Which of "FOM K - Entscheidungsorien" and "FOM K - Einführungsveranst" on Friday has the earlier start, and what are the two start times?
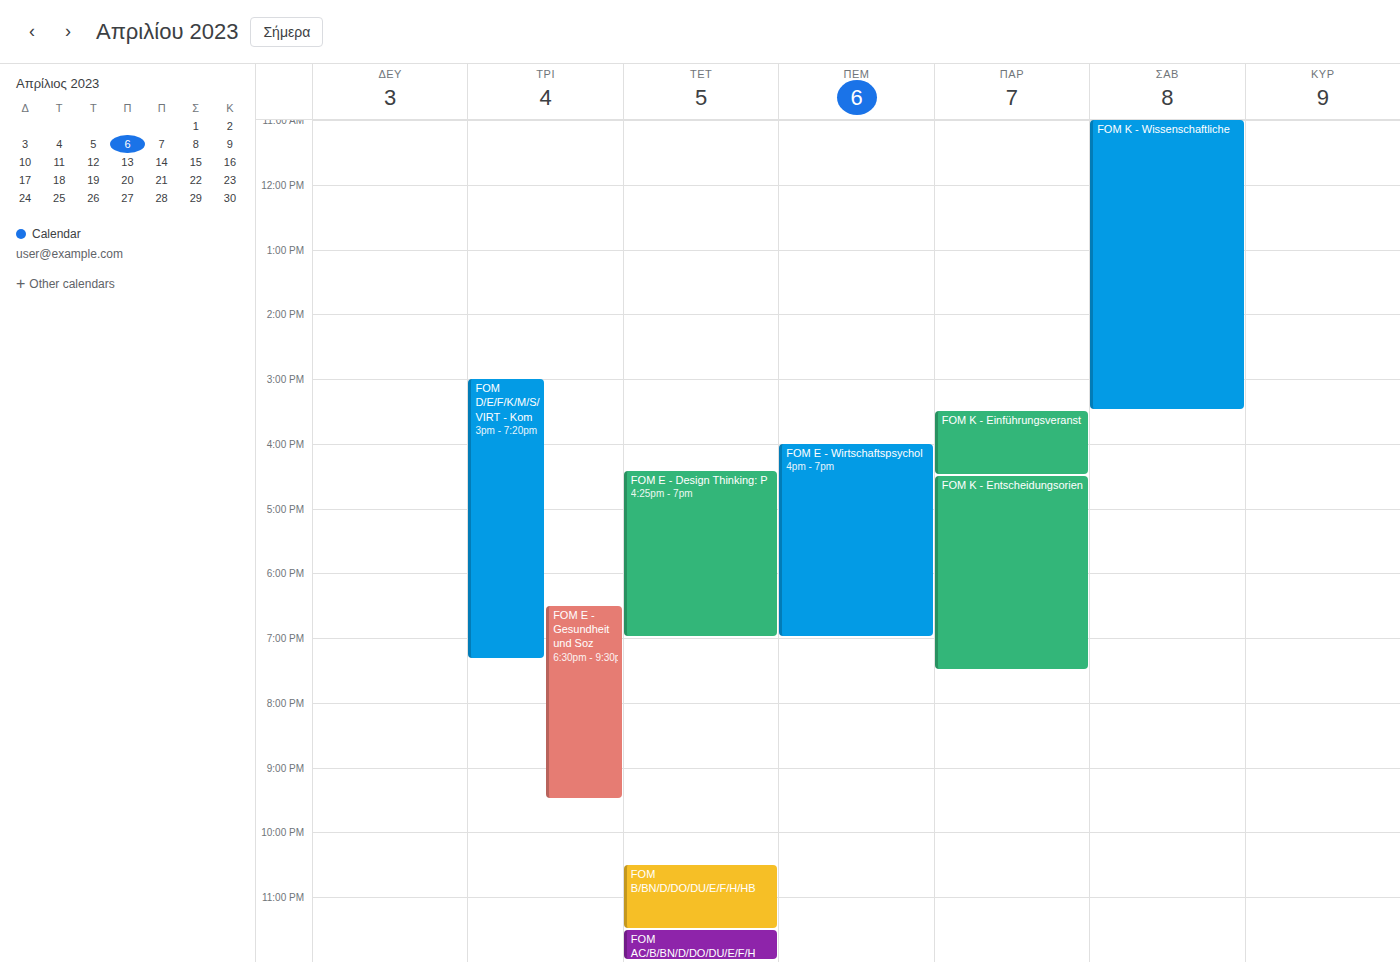
"FOM K - Einführungsveranst" 3:30 PM; "FOM K - Entscheidungsorien" 4:30 PM.